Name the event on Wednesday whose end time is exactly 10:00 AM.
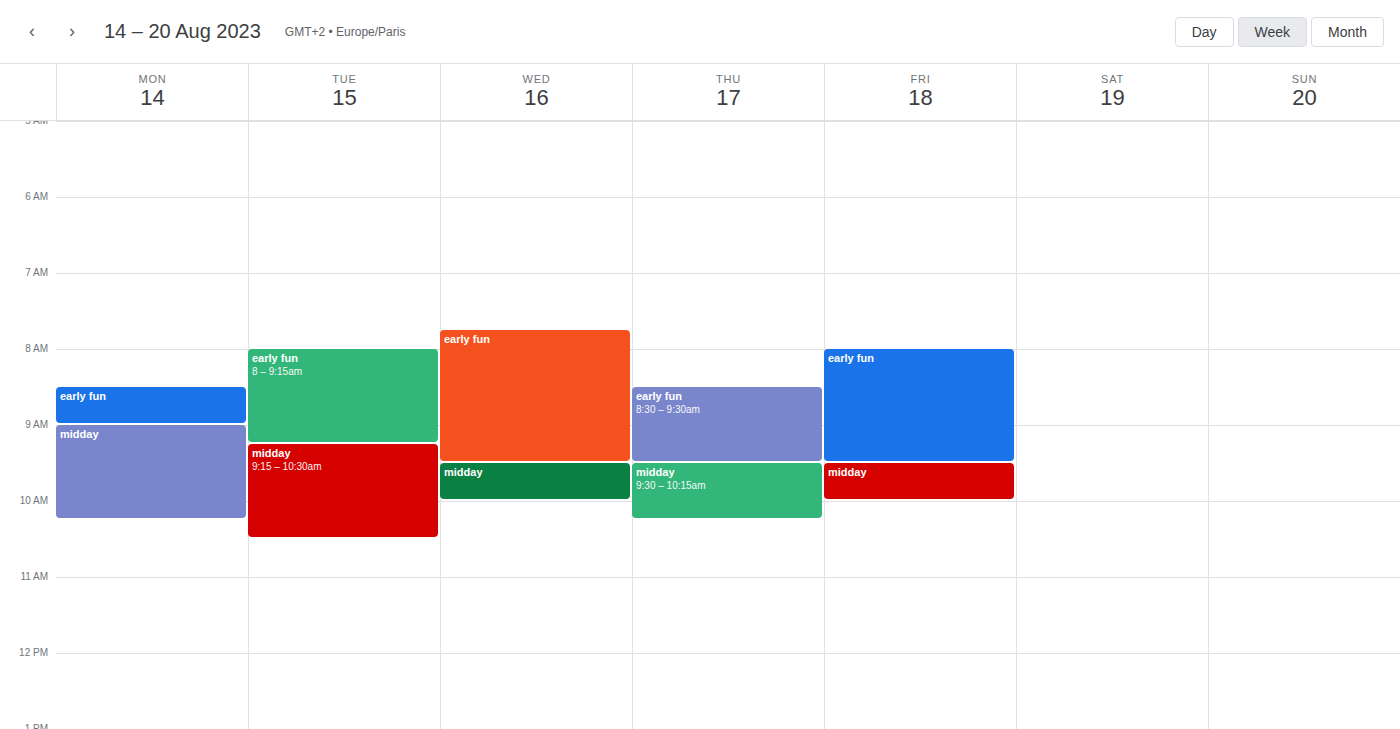
"midday"